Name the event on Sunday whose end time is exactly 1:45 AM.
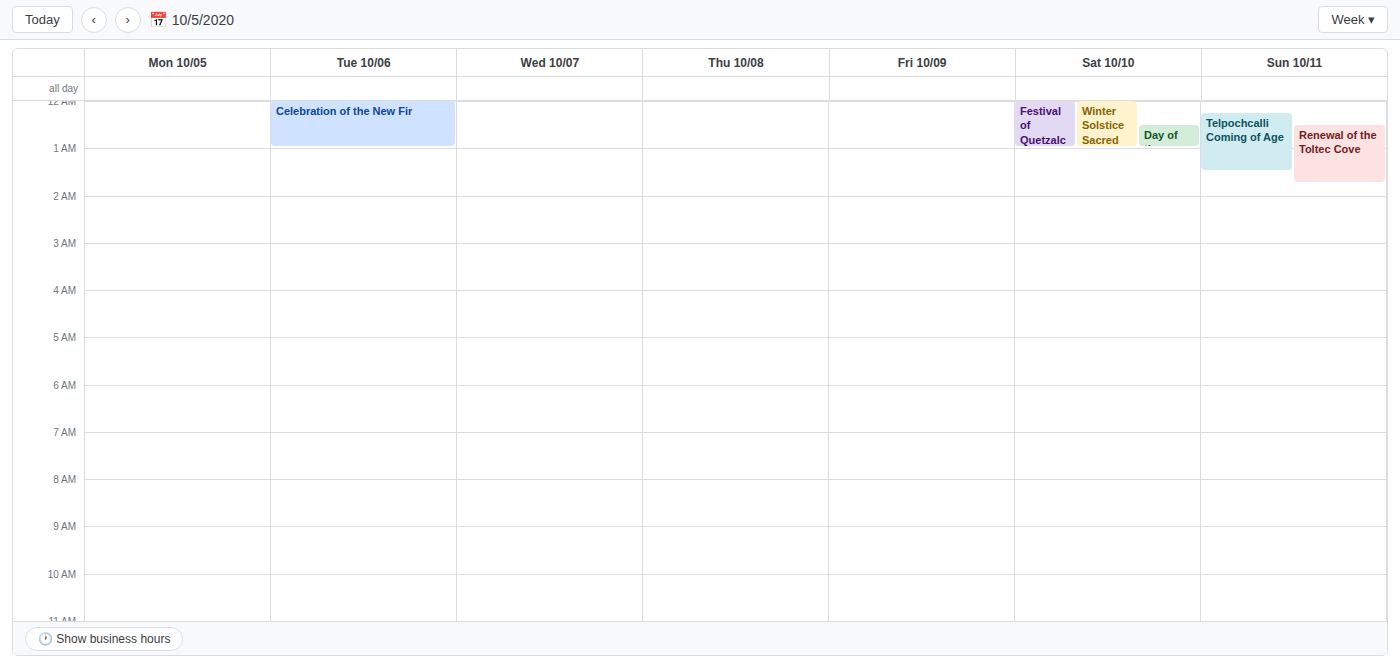
"Renewal of the Toltec Cove"